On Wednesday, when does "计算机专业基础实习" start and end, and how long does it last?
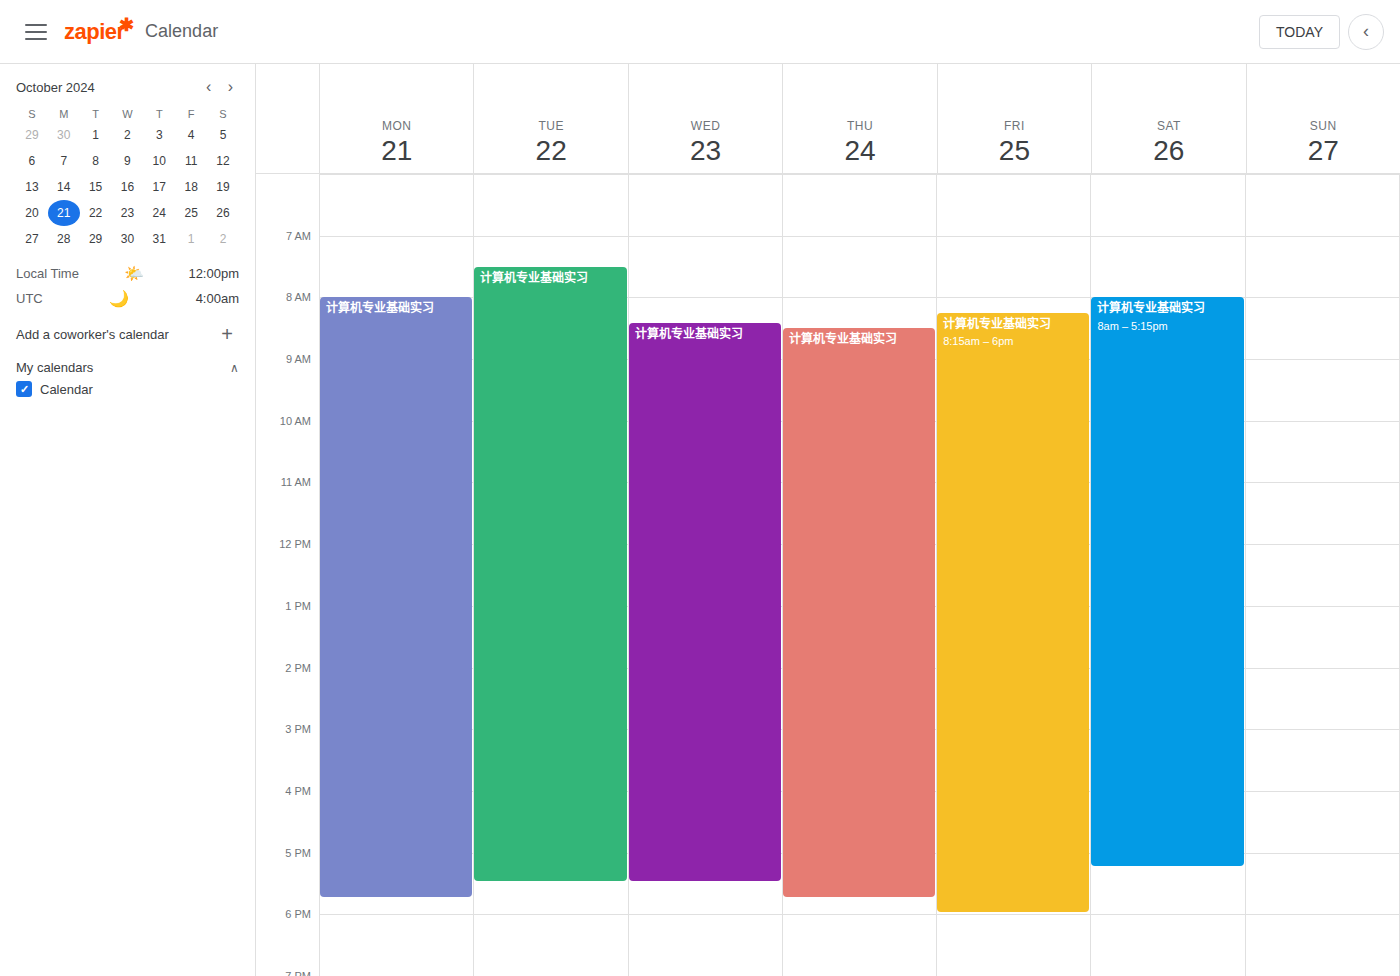
8:25 AM to 5:30 PM, 9 hours 5 minutes